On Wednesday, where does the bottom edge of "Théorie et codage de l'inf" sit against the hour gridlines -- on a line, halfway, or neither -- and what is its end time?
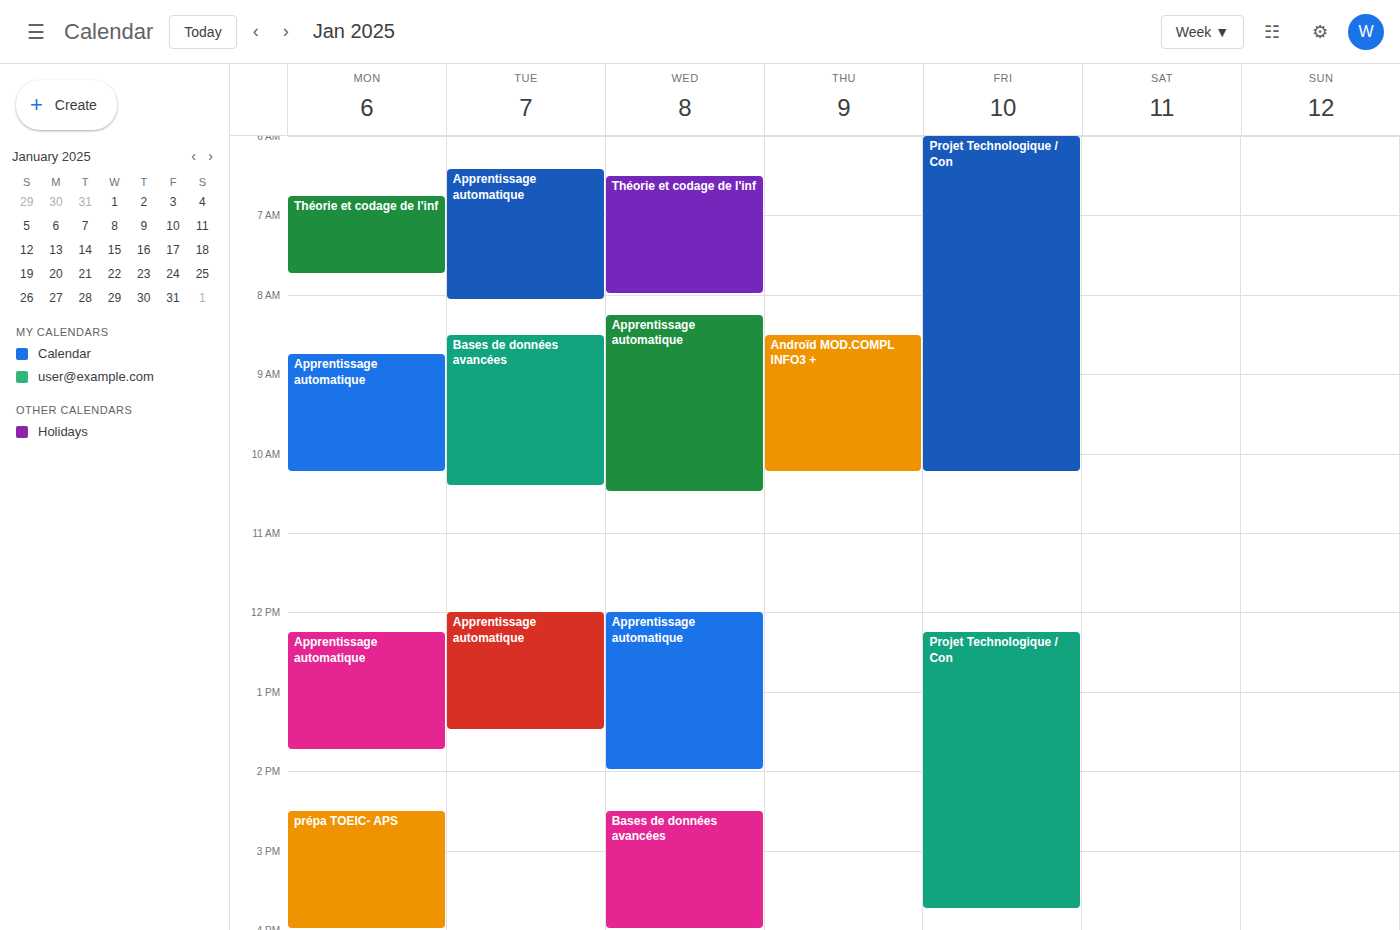
8:00 AM -- exactly on the 8 AM line.